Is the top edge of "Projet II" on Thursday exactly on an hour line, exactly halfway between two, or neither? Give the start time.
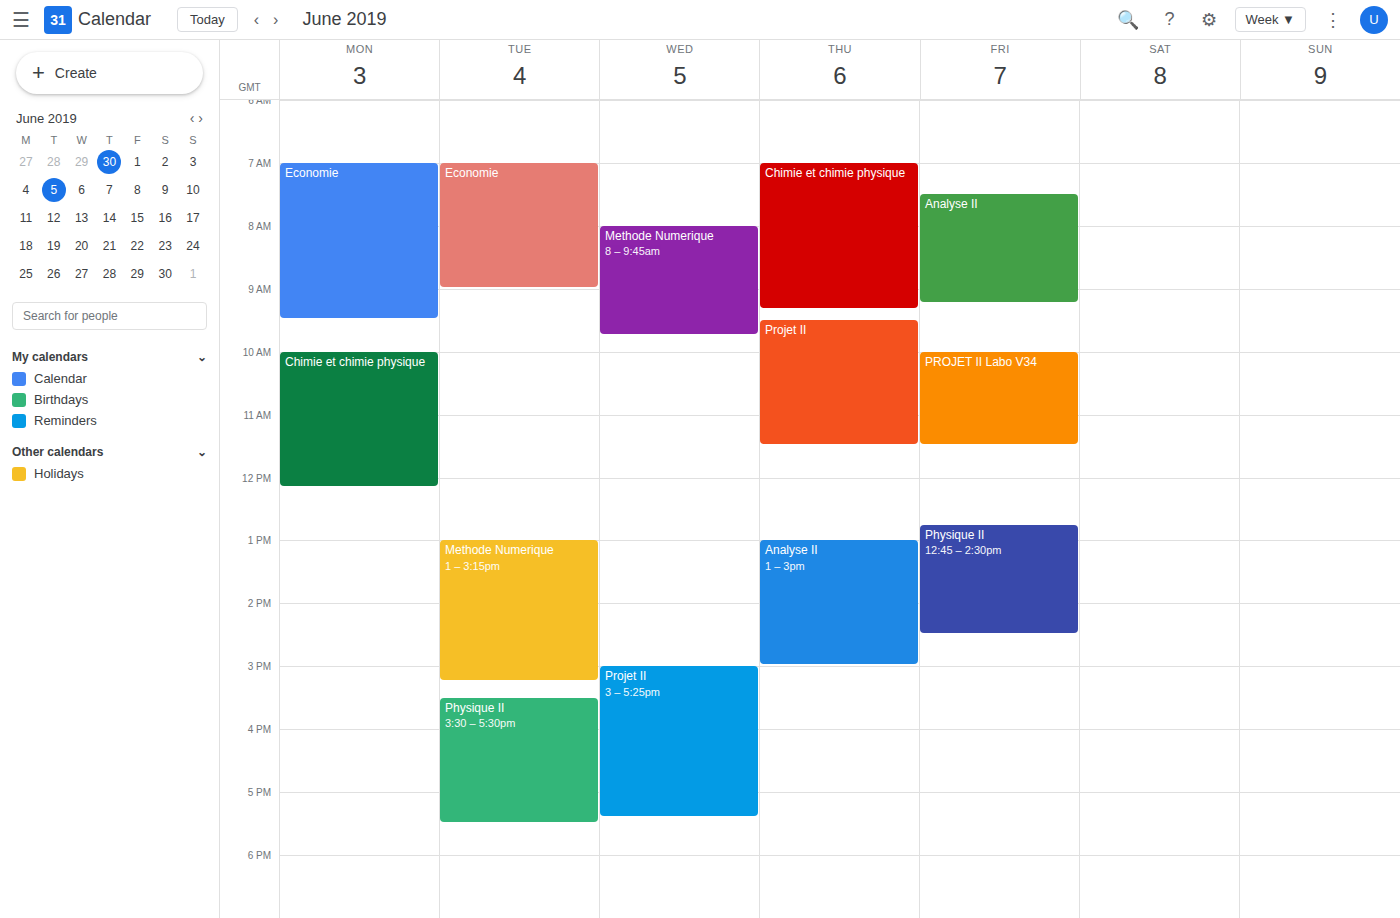
9:30 AM -- halfway between the 9 AM and 10 AM lines.